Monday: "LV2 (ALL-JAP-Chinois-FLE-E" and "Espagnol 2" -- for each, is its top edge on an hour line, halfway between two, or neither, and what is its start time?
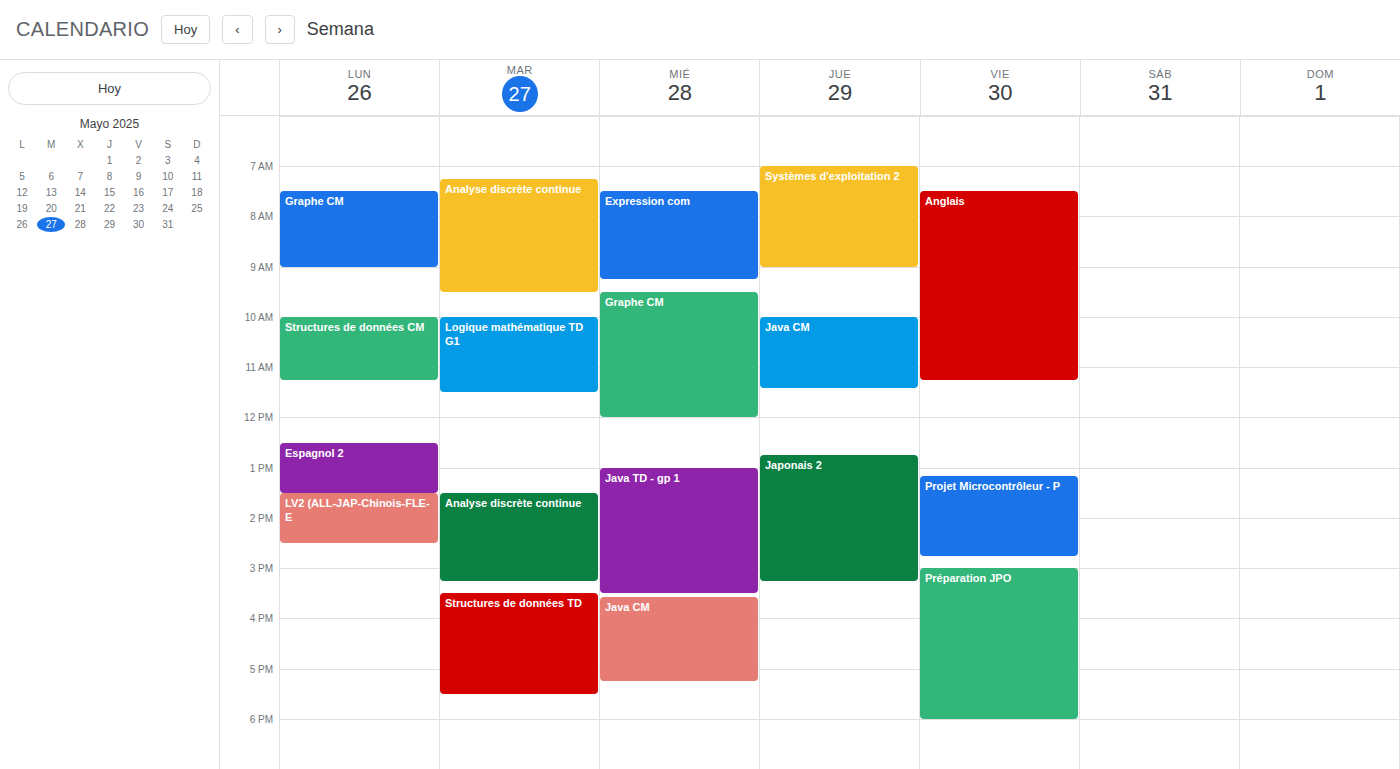
"LV2 (ALL-JAP-Chinois-FLE-E": 1:30 PM, halfway between the 1 PM and 2 PM lines. "Espagnol 2": 12:30 PM, halfway between the 12 PM and 1 PM lines.